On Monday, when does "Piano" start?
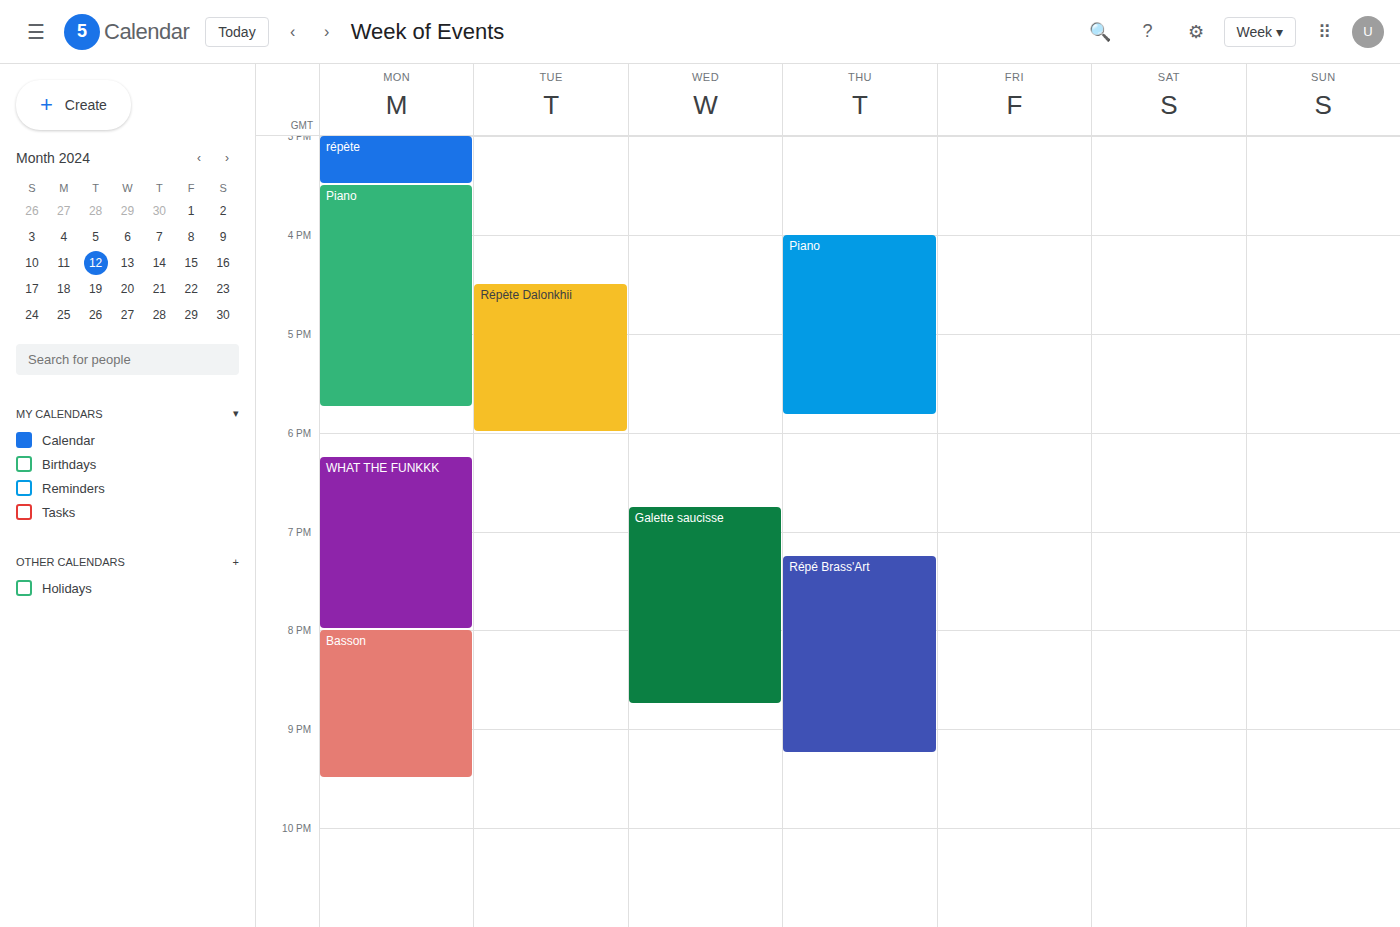
3:30 PM